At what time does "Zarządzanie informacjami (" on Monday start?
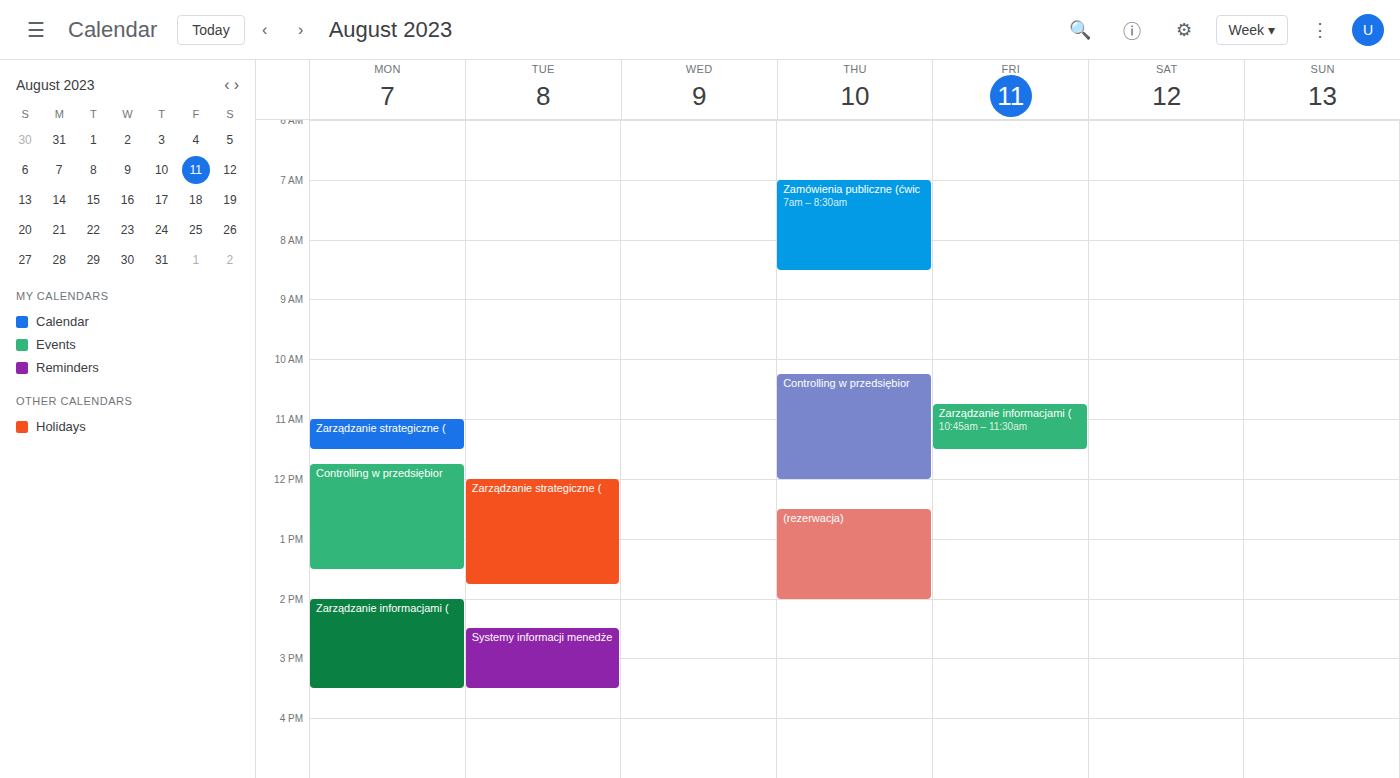
14:00